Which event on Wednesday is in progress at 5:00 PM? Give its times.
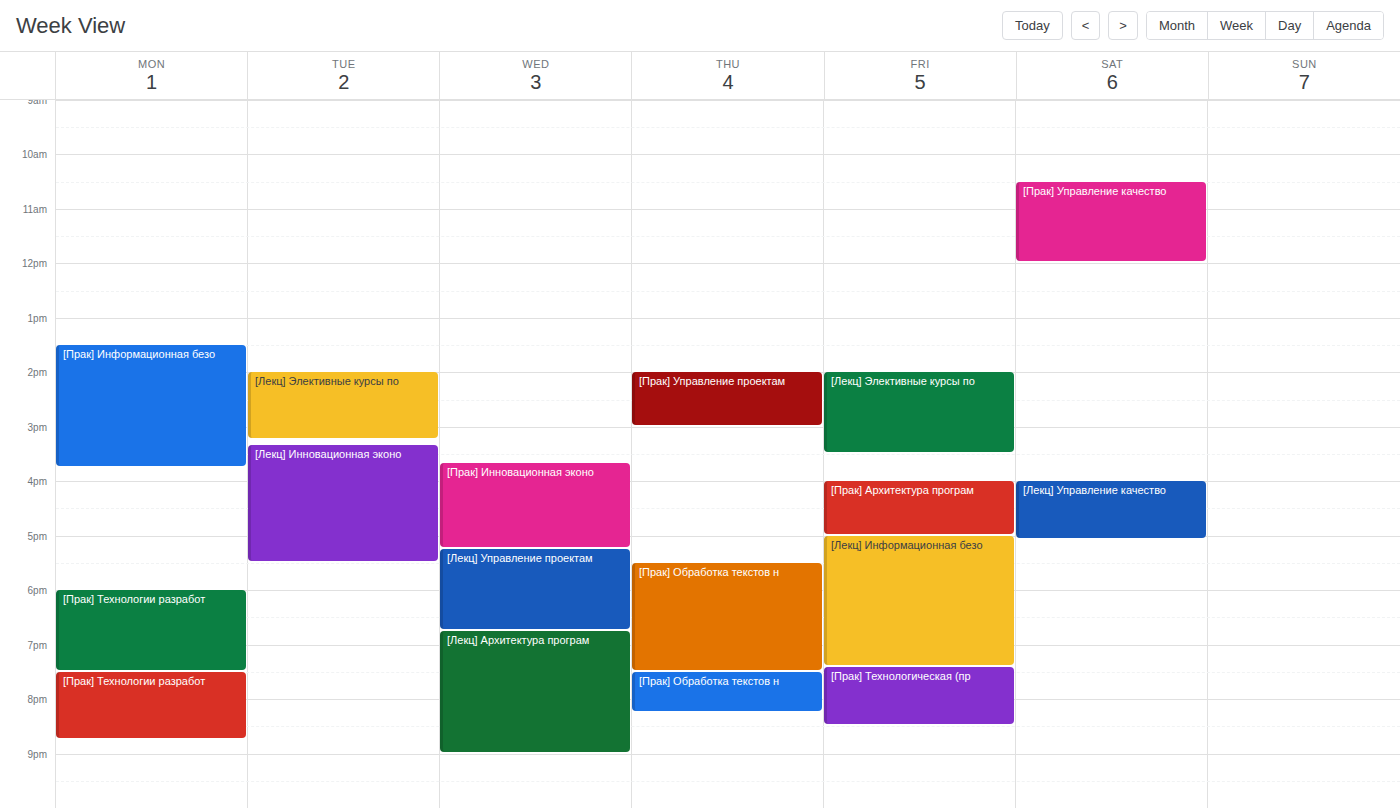
"[Прак] Инновационная эконо", 3:40 PM to 5:15 PM